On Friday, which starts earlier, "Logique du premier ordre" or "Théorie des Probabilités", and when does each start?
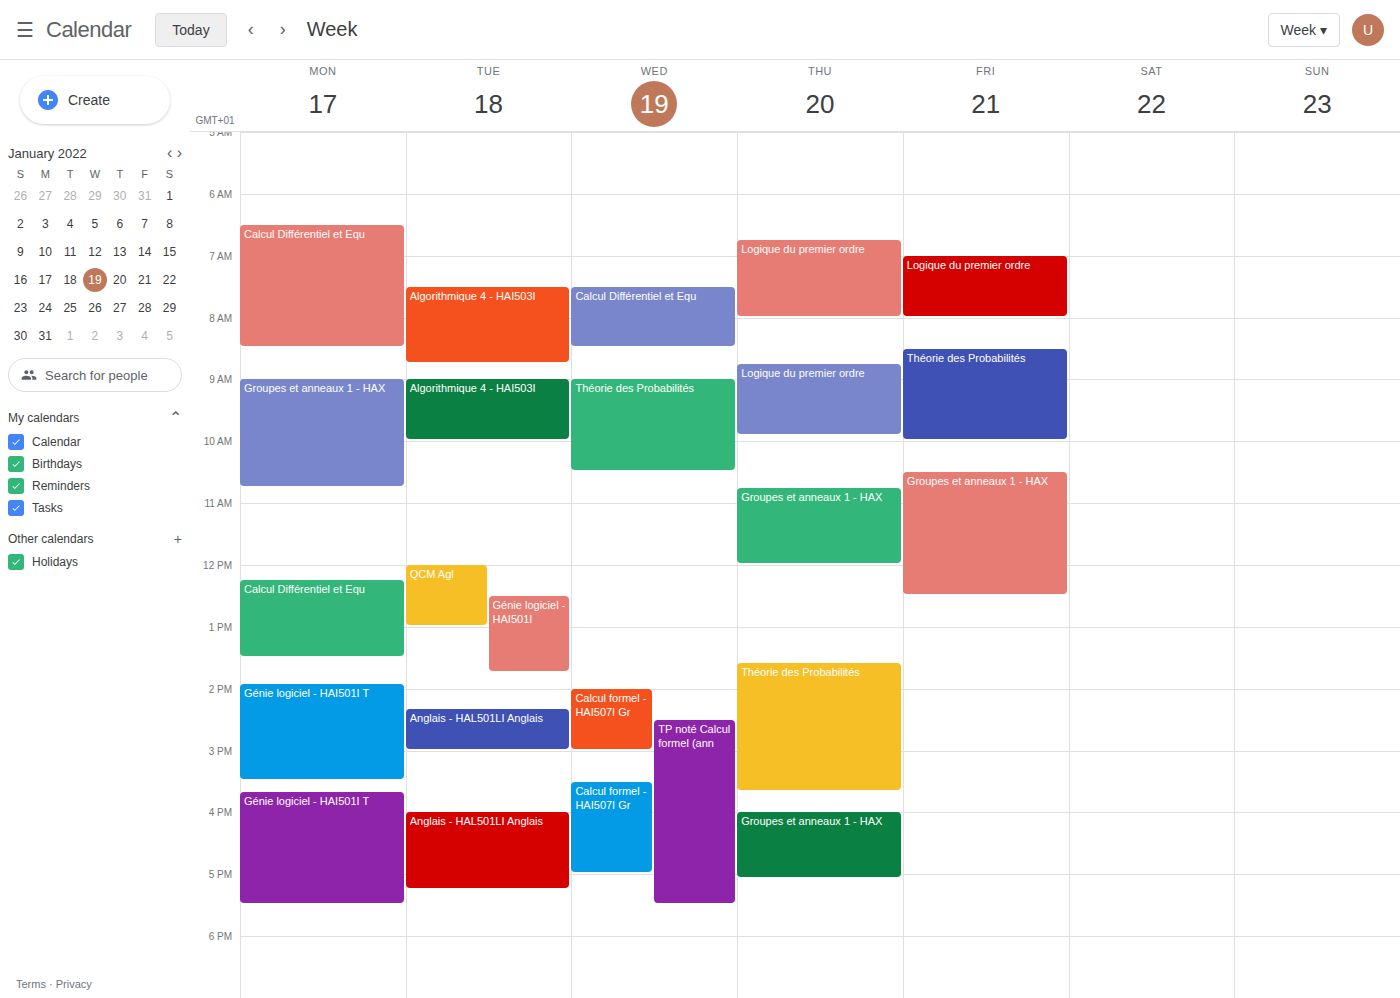
"Logique du premier ordre" 7:00 AM; "Théorie des Probabilités" 8:30 AM.